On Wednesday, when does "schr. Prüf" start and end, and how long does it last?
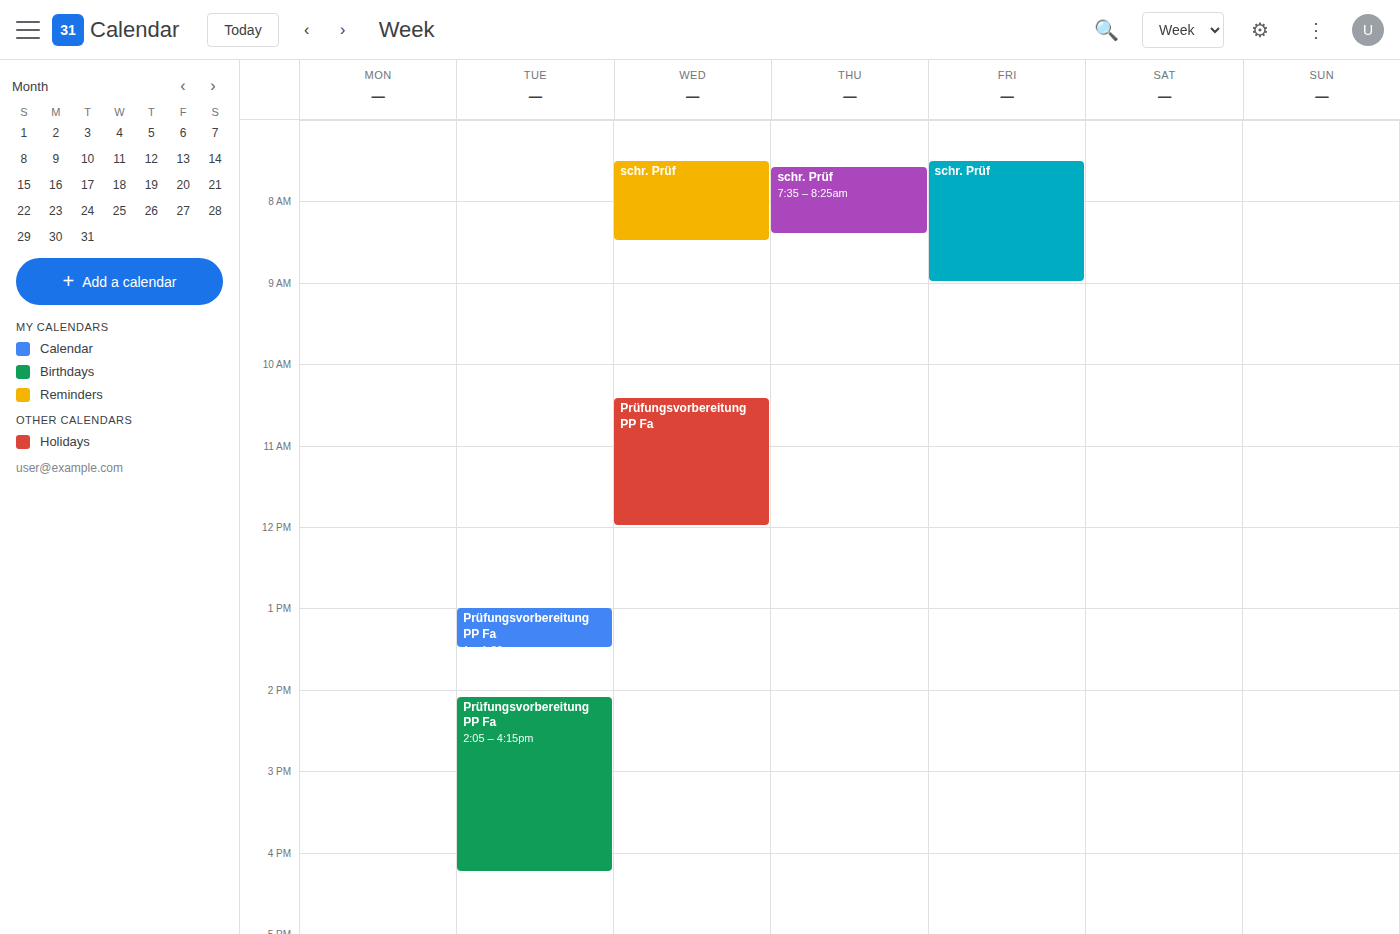
7:30 AM to 8:30 AM, 1 hour